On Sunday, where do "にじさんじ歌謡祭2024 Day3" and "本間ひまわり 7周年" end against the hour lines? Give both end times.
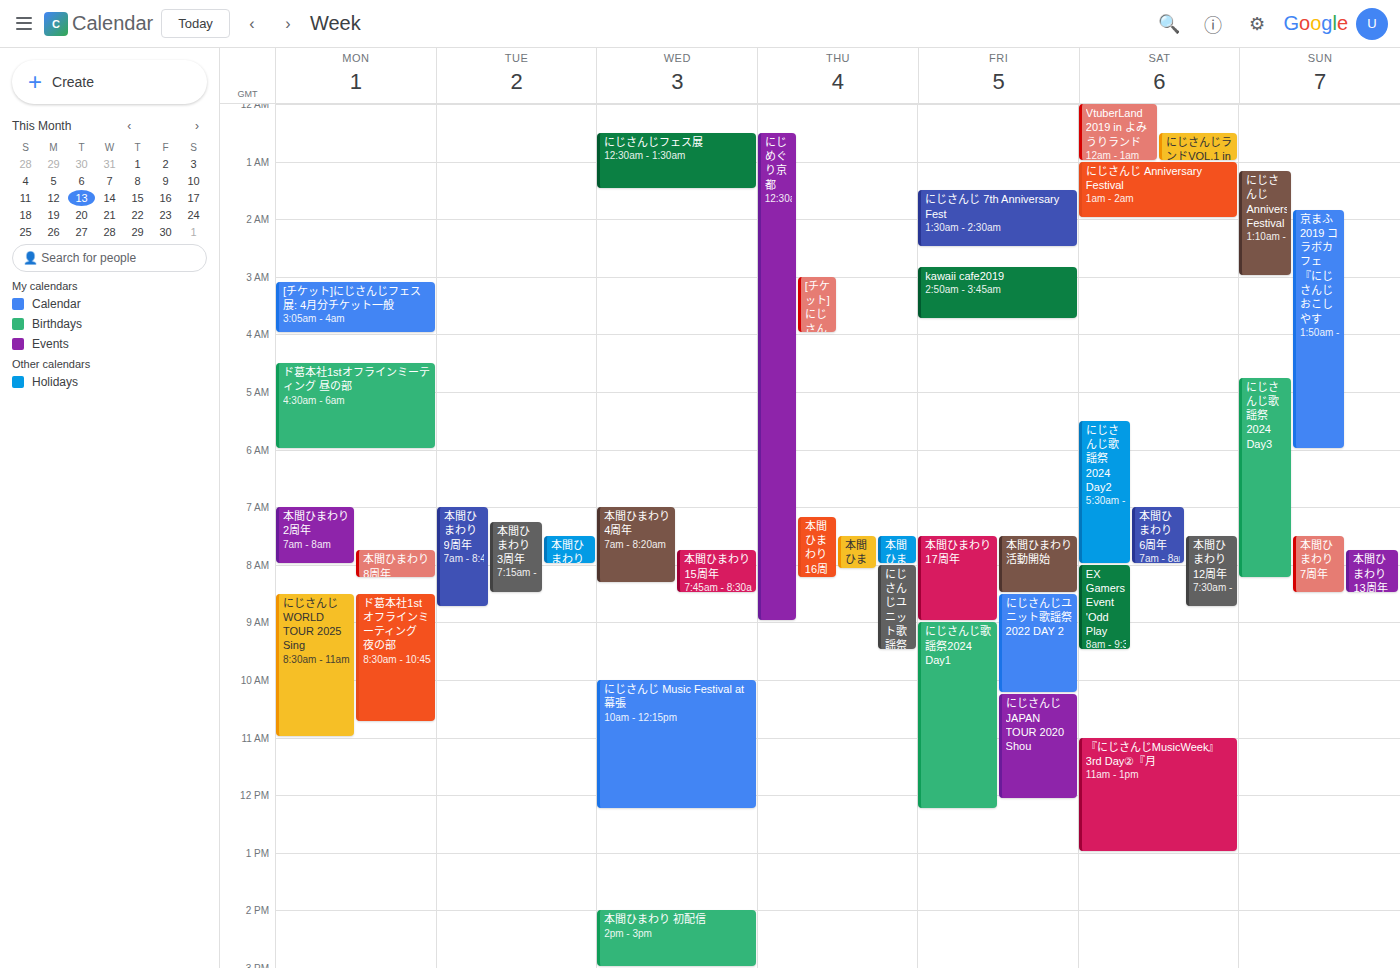
"にじさんじ歌謡祭2024 Day3": 08:15, neither: a quarter of the way from the 08:00 line to the 09:00 line. "本間ひまわり 7周年": 08:30, halfway between the 08:00 and 09:00 lines.